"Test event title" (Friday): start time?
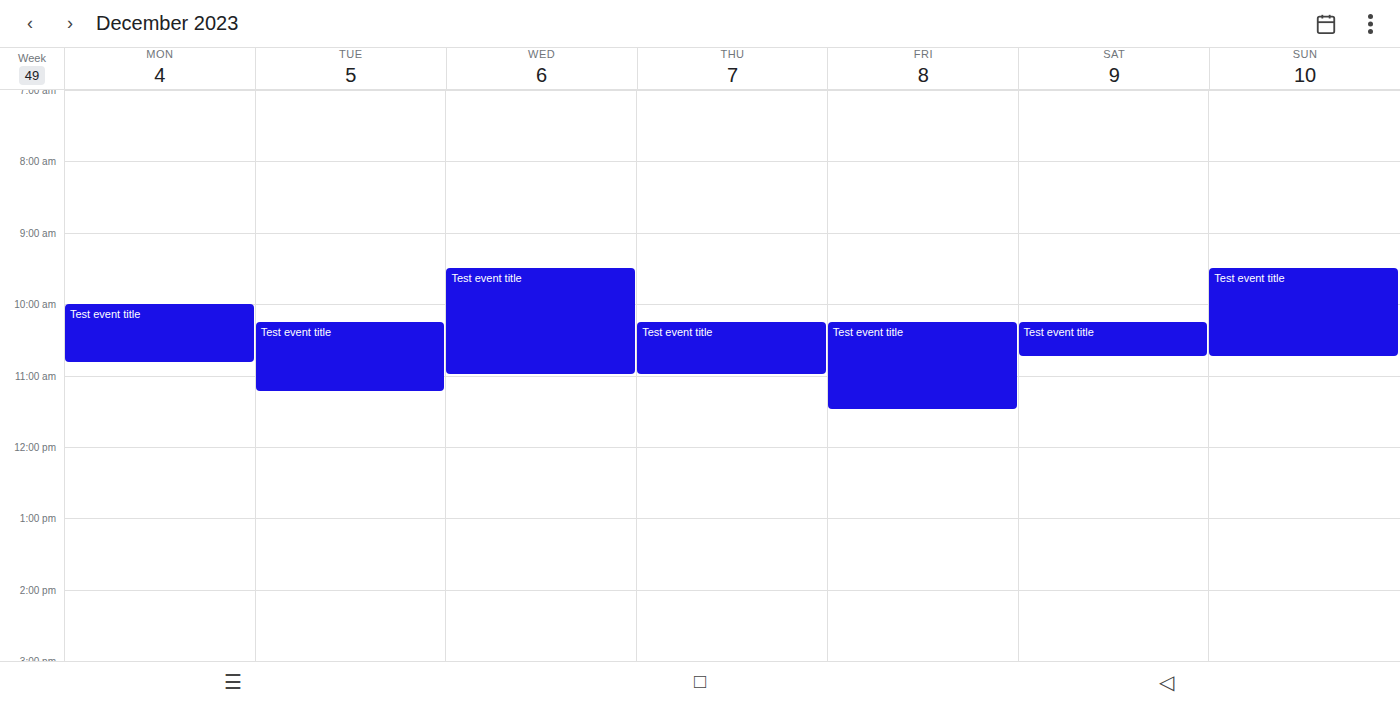
10:15 AM